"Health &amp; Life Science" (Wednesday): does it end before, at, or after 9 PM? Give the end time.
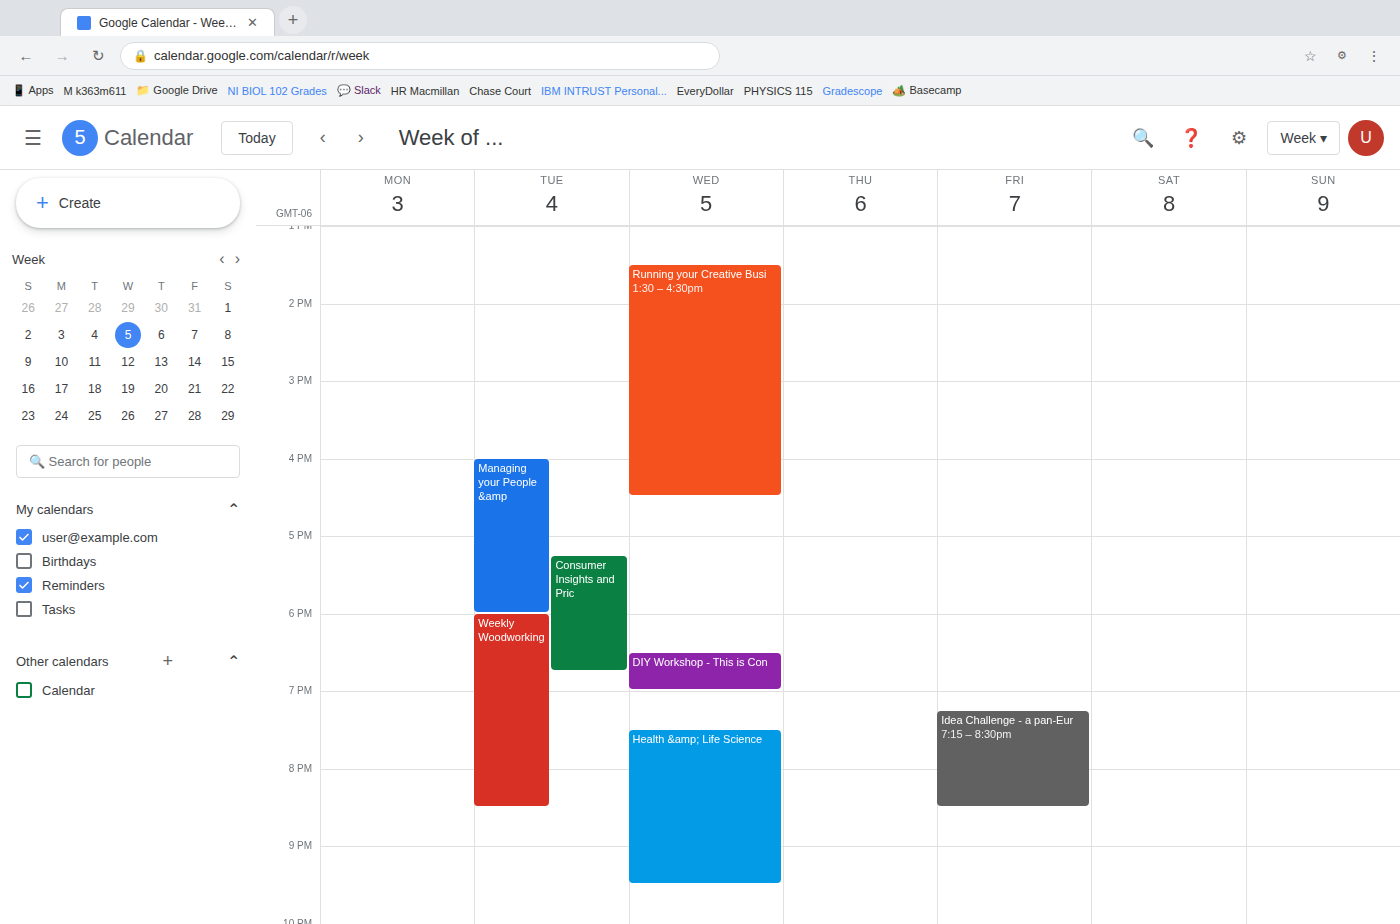
9:30 PM -- after 9 PM, 30 minutes below the 9 PM line.